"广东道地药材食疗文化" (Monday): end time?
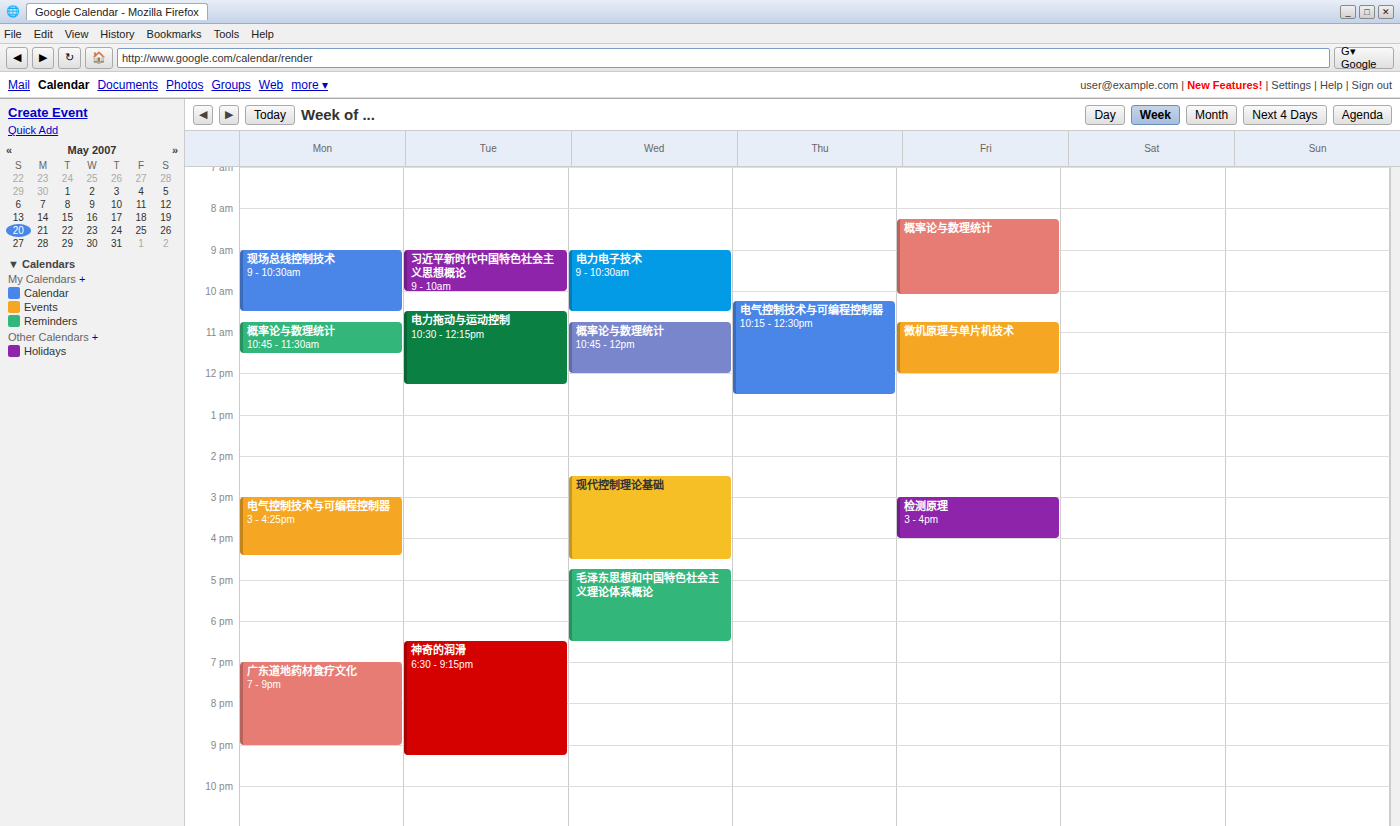
9:00 PM